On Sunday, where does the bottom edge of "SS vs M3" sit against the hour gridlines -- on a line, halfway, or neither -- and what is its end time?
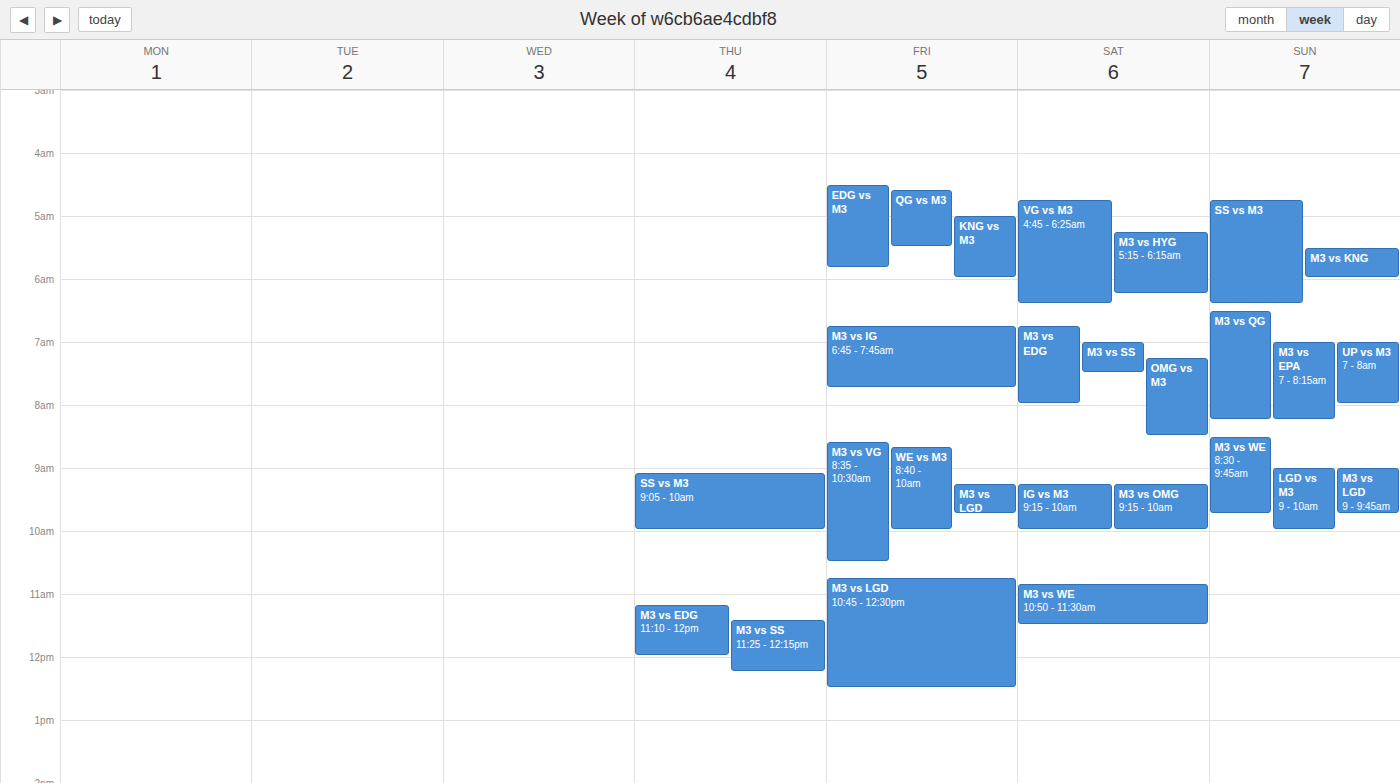
6:25 AM -- neither: 25 minutes below the 6 AM line and 35 minutes above the 7 AM line.